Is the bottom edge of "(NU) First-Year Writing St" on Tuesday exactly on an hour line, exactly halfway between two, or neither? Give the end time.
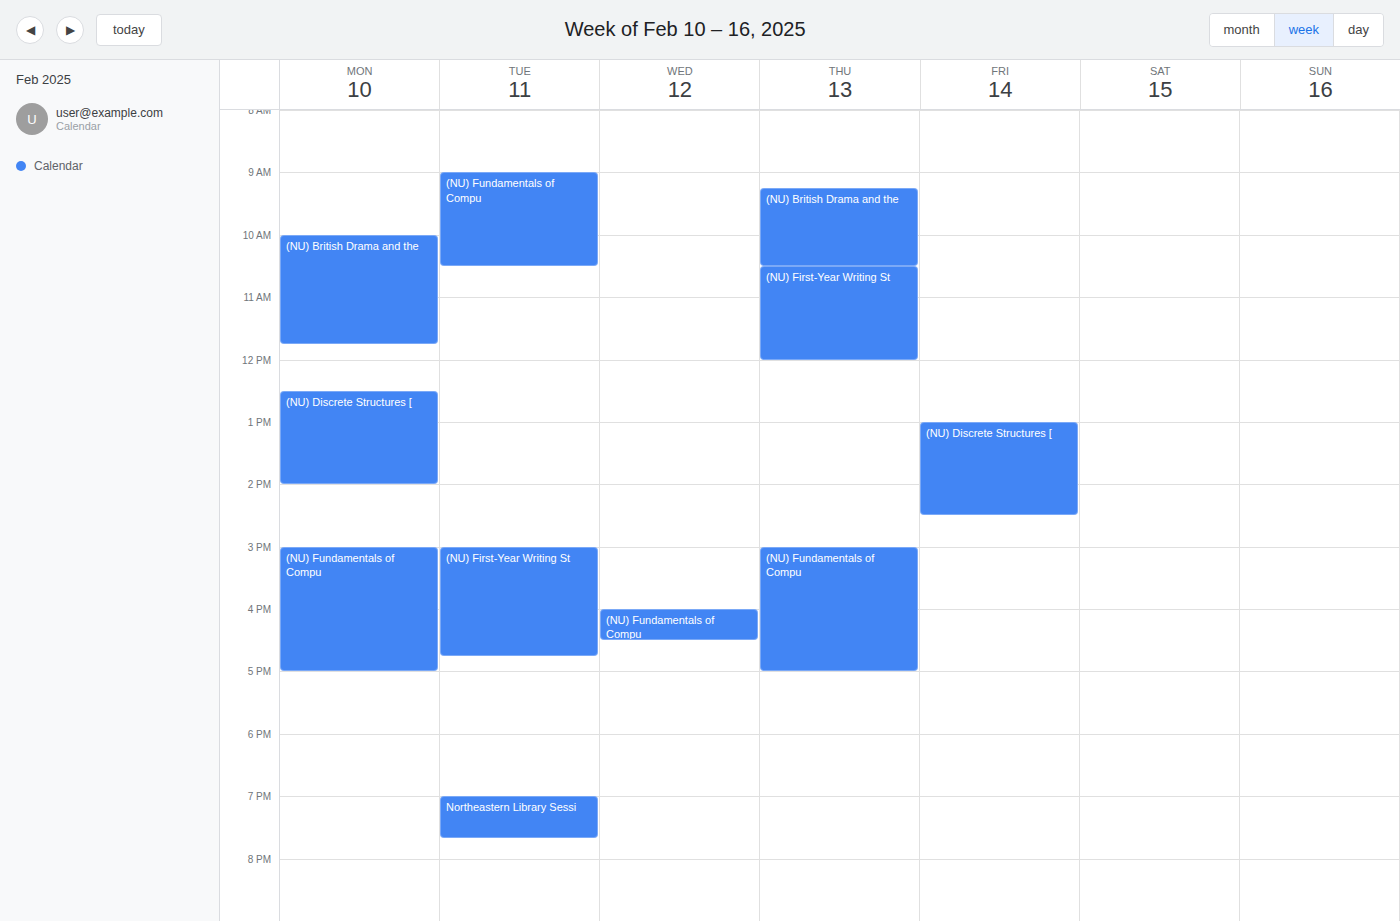
4:45 PM -- neither: three quarters of the way from the 4 PM line to the 5 PM line.